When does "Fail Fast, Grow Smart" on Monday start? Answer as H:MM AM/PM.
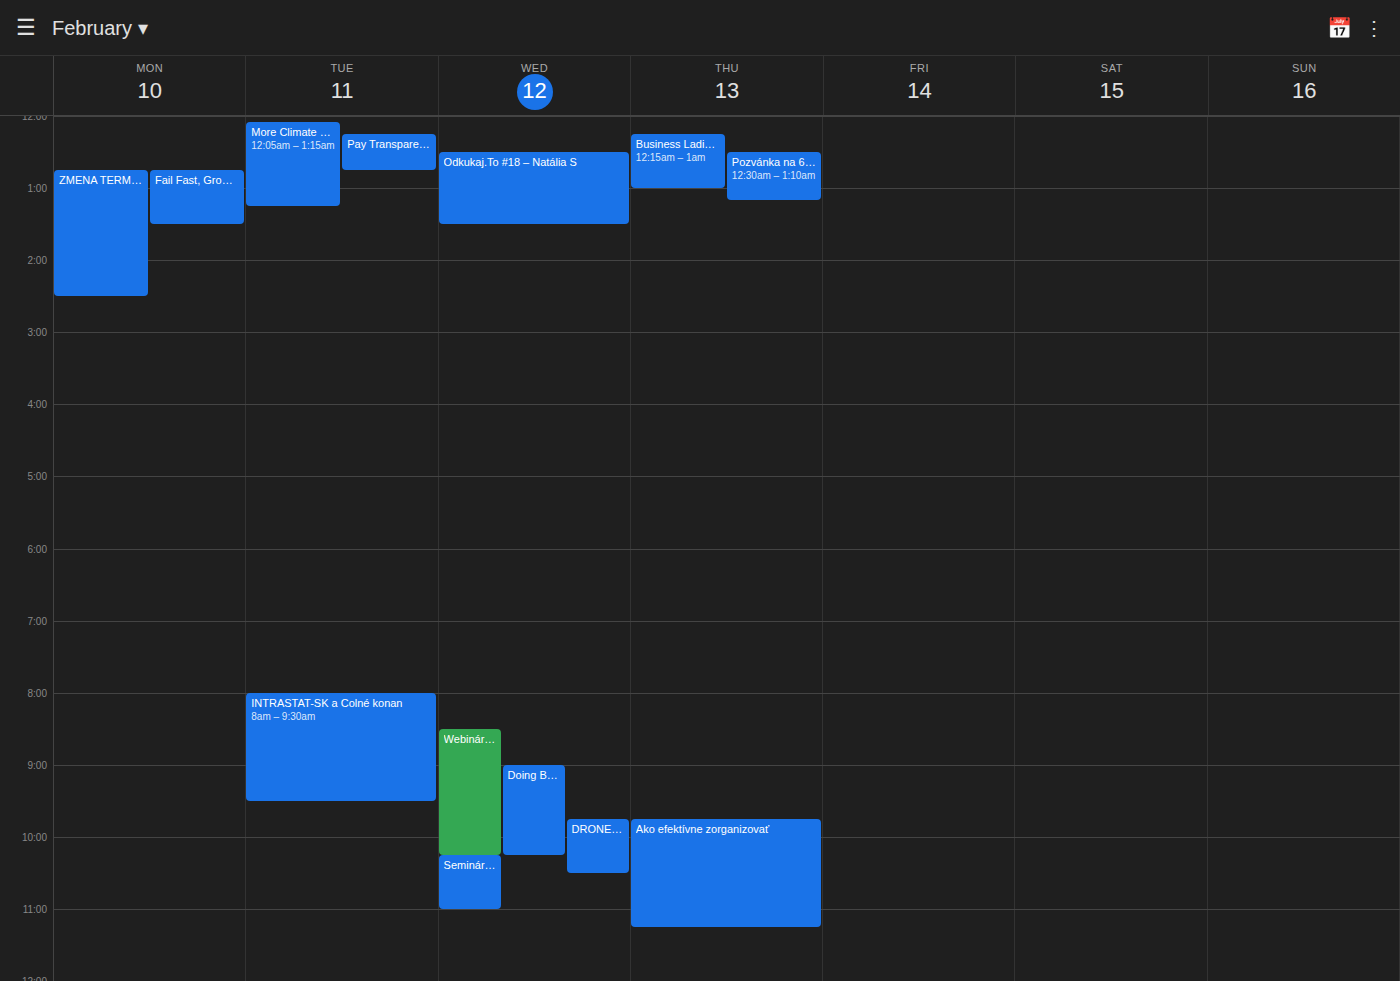
12:45 AM